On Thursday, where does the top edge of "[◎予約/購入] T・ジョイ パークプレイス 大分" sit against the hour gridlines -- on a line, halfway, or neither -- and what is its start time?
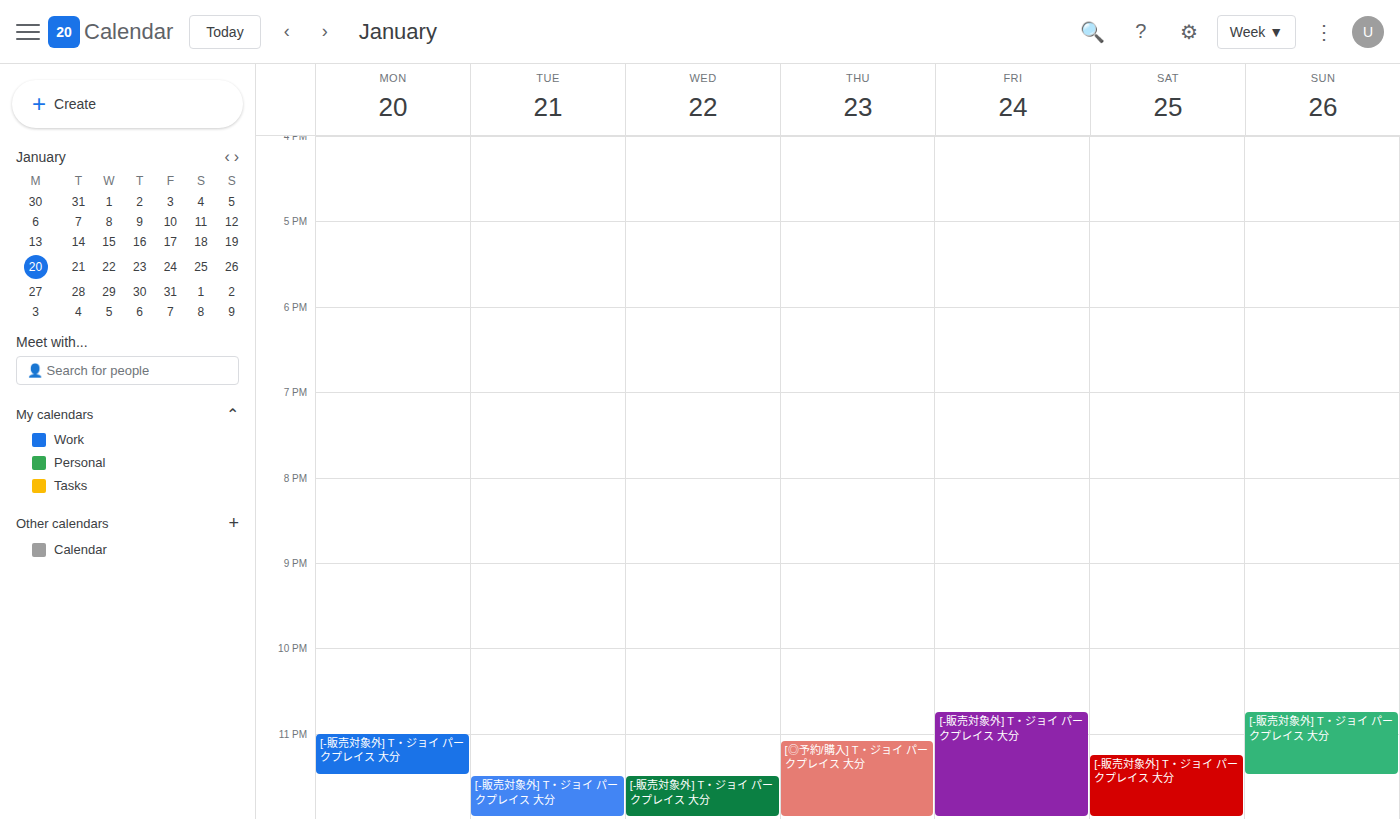
11:05 PM -- neither: 5 minutes below the 11 PM line and 55 minutes above the 12 AM line.